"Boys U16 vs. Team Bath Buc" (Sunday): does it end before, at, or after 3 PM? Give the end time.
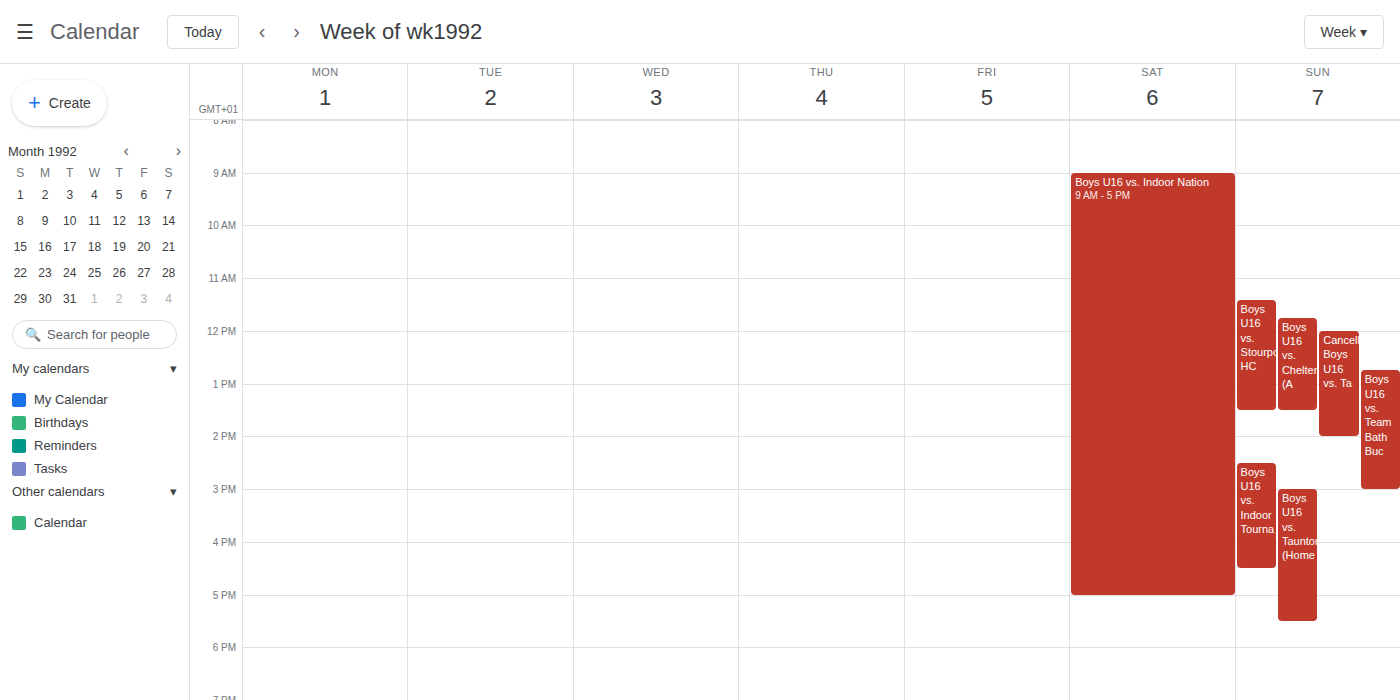
3:00 PM -- exactly at 3 PM, on the 3 PM line.